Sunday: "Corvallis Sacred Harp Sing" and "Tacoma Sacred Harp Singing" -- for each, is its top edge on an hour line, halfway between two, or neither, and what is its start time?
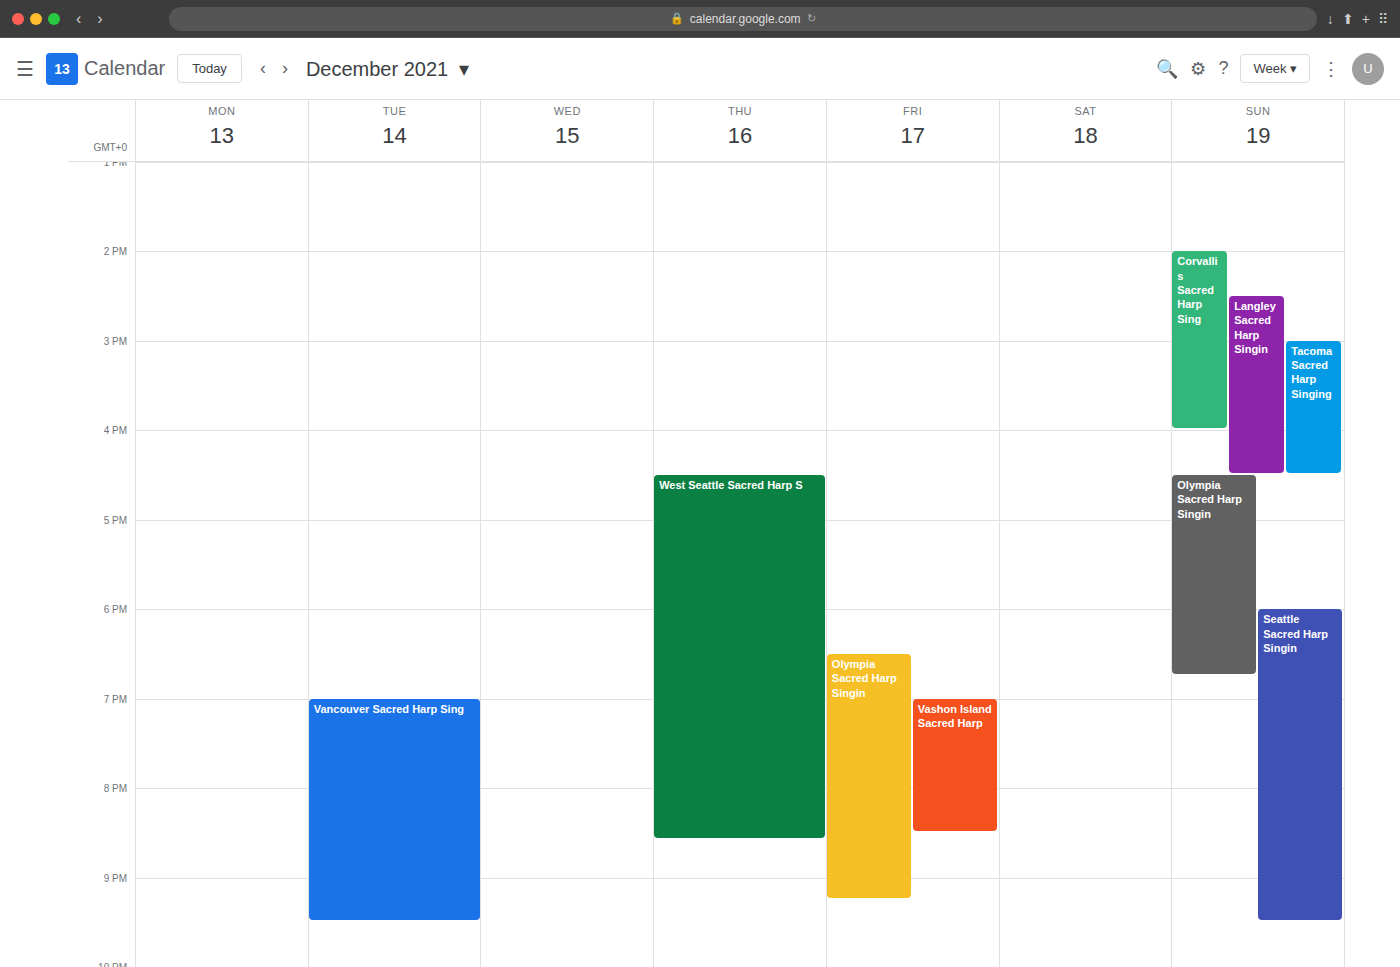
"Corvallis Sacred Harp Sing": 2:00 PM, exactly on the 2 PM line. "Tacoma Sacred Harp Singing": 3:00 PM, exactly on the 3 PM line.